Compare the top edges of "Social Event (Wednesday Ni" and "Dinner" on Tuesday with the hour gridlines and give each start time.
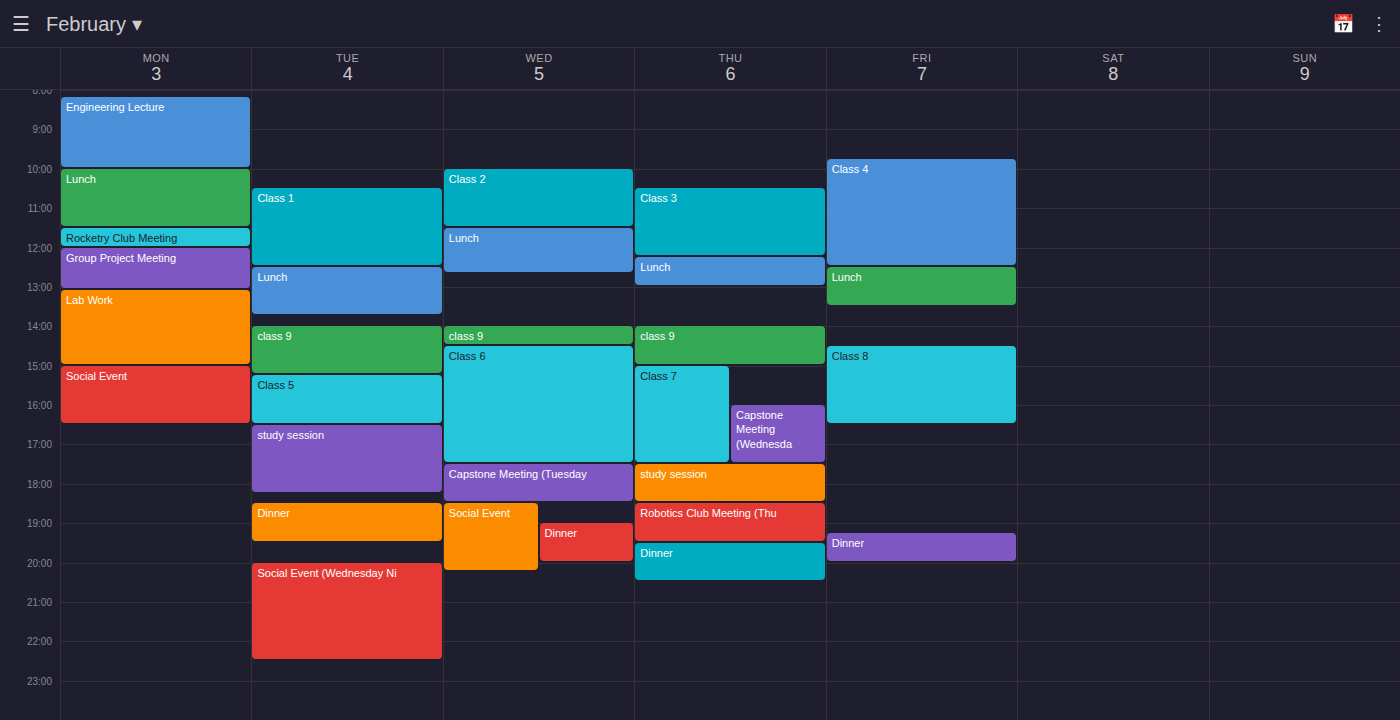
"Social Event (Wednesday Ni": 20:00, exactly on the 20:00 line. "Dinner": 18:30, halfway between the 18:00 and 19:00 lines.